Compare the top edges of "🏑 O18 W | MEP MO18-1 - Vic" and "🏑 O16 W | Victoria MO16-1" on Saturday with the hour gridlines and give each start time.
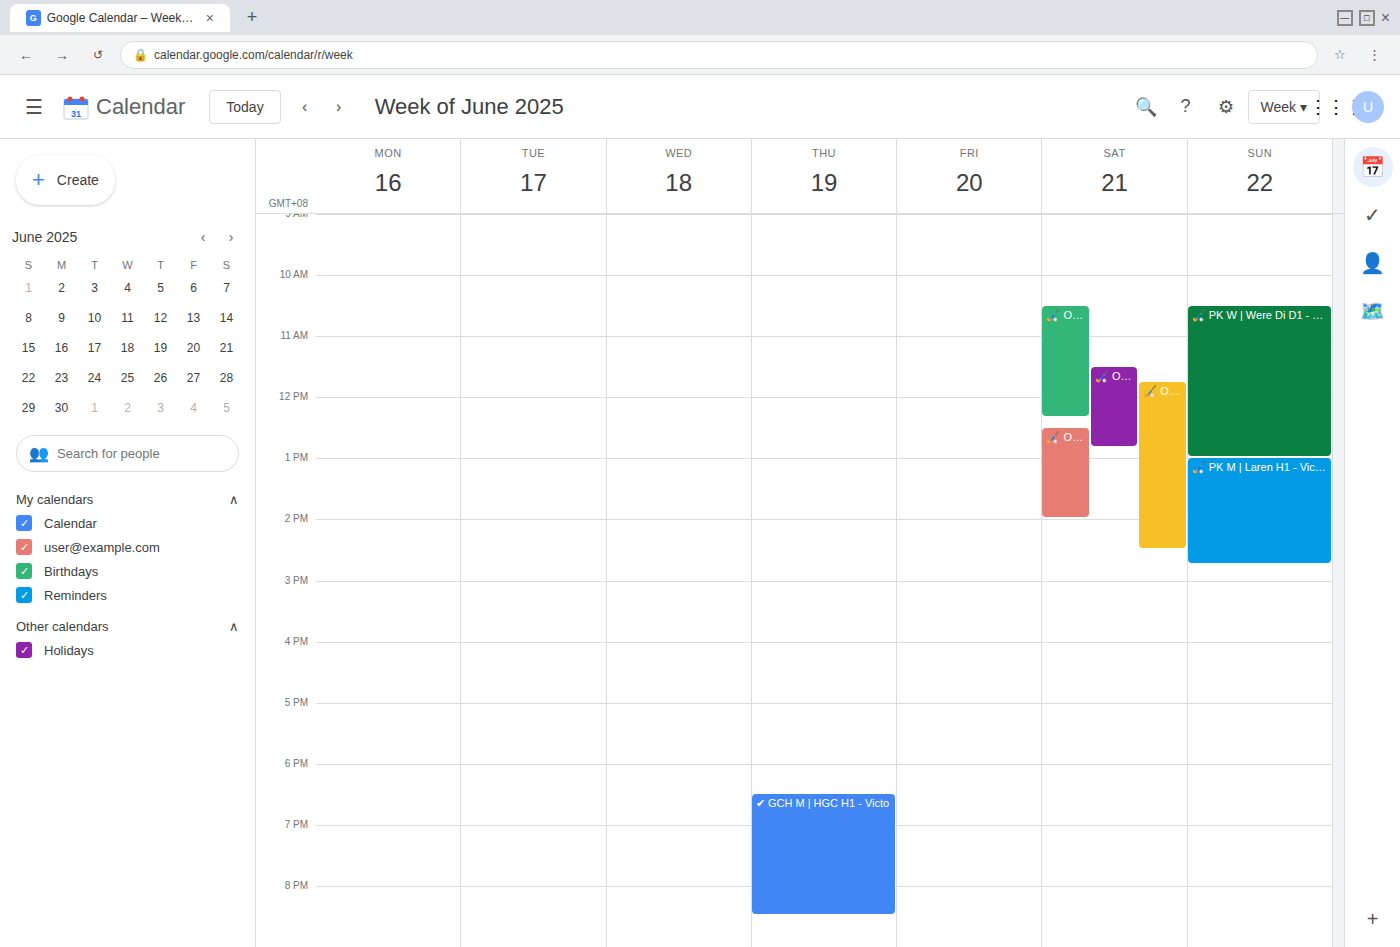
"🏑 O18 W | MEP MO18-1 - Vic": 10:30 AM, halfway between the 10 AM and 11 AM lines. "🏑 O16 W | Victoria MO16-1": 11:30 AM, halfway between the 11 AM and 12 PM lines.